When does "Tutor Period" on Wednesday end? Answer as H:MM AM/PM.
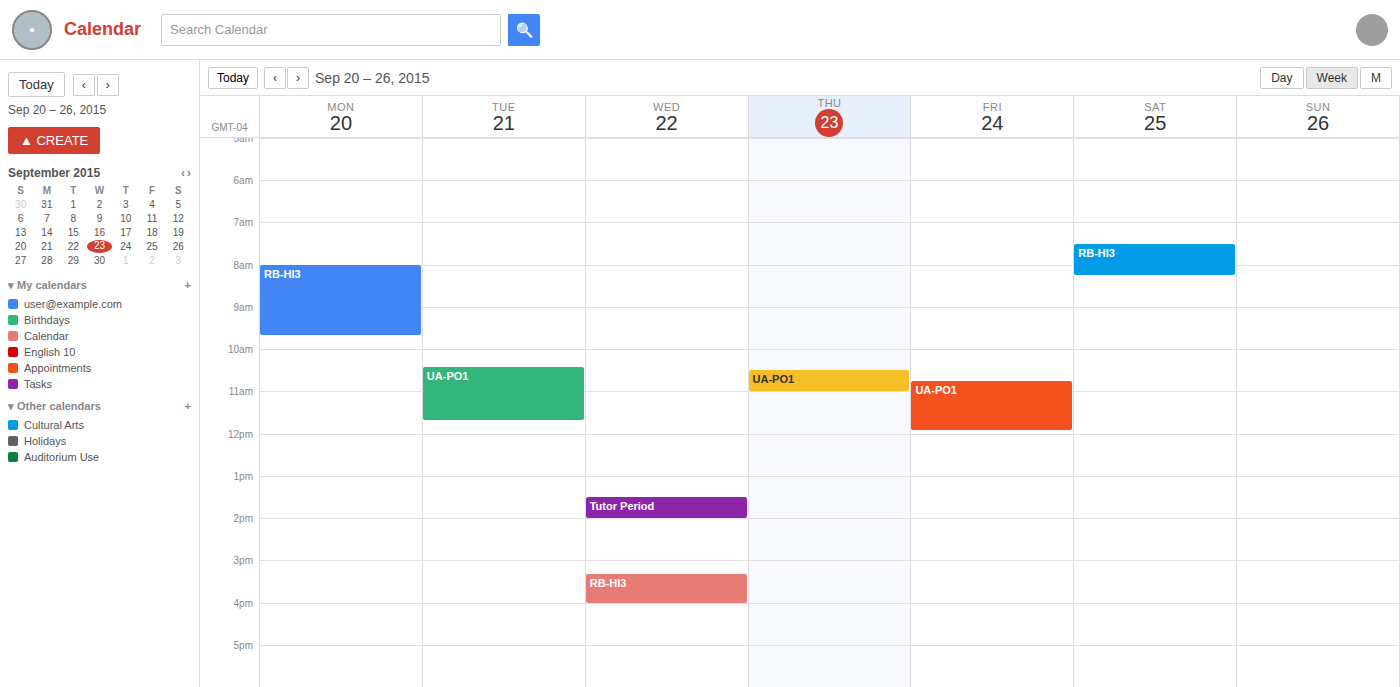
2:00 PM